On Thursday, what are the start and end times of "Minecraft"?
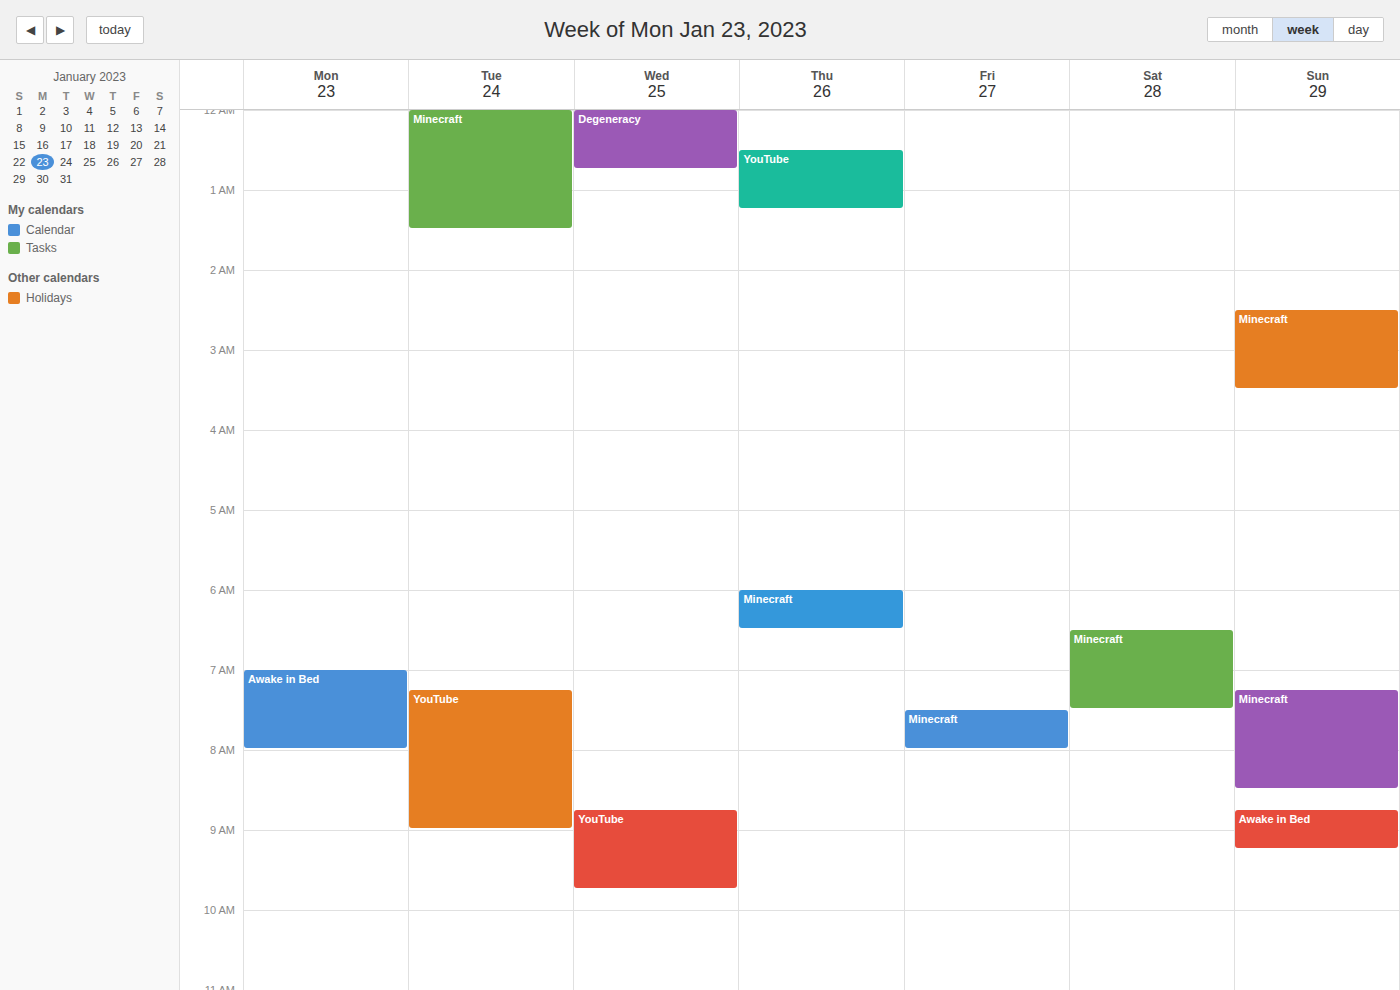
6:00 AM to 6:30 AM